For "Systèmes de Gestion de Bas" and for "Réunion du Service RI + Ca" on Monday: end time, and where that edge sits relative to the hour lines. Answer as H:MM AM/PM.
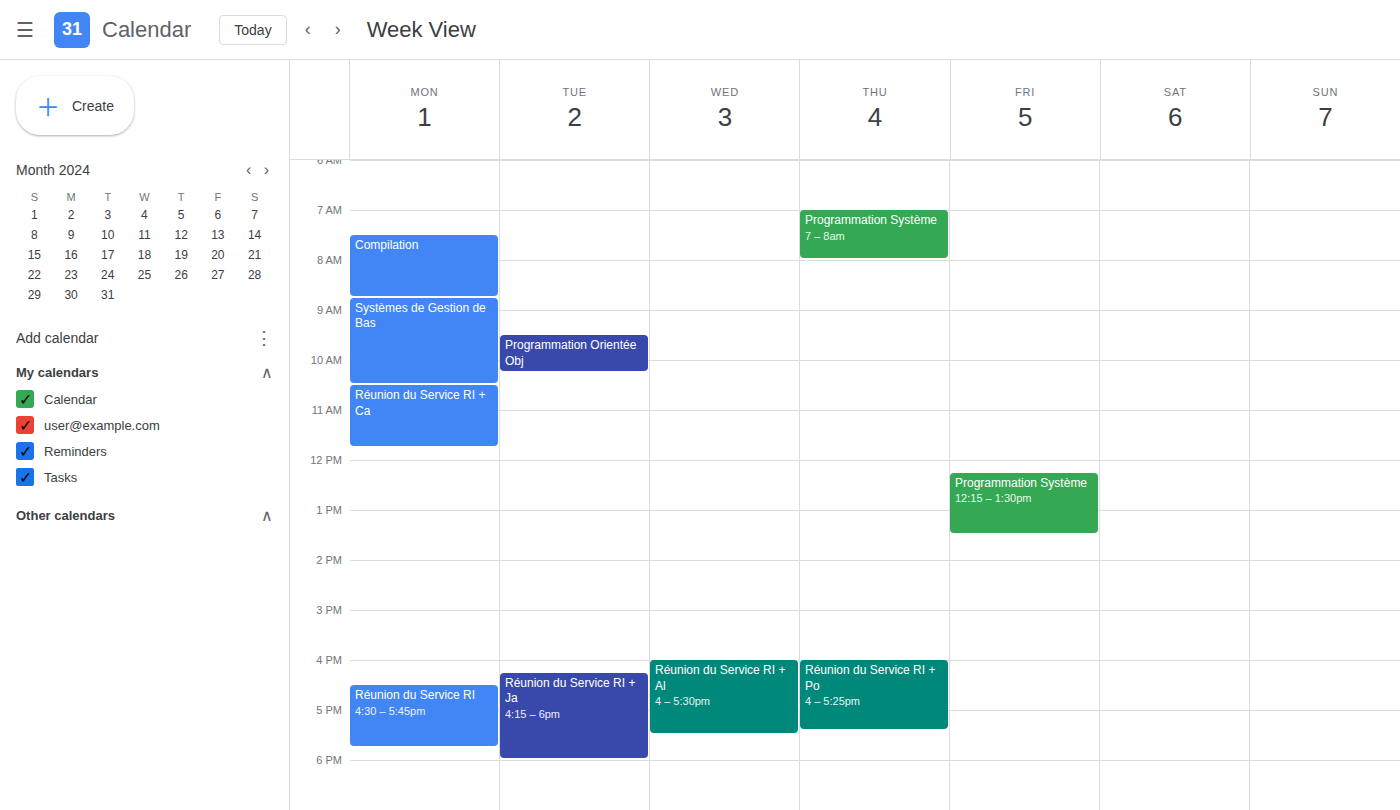
"Systèmes de Gestion de Bas": 10:30 AM, halfway between the 10 AM and 11 AM lines. "Réunion du Service RI + Ca": 11:45 AM, neither: three quarters of the way from the 11 AM line to the 12 PM line.